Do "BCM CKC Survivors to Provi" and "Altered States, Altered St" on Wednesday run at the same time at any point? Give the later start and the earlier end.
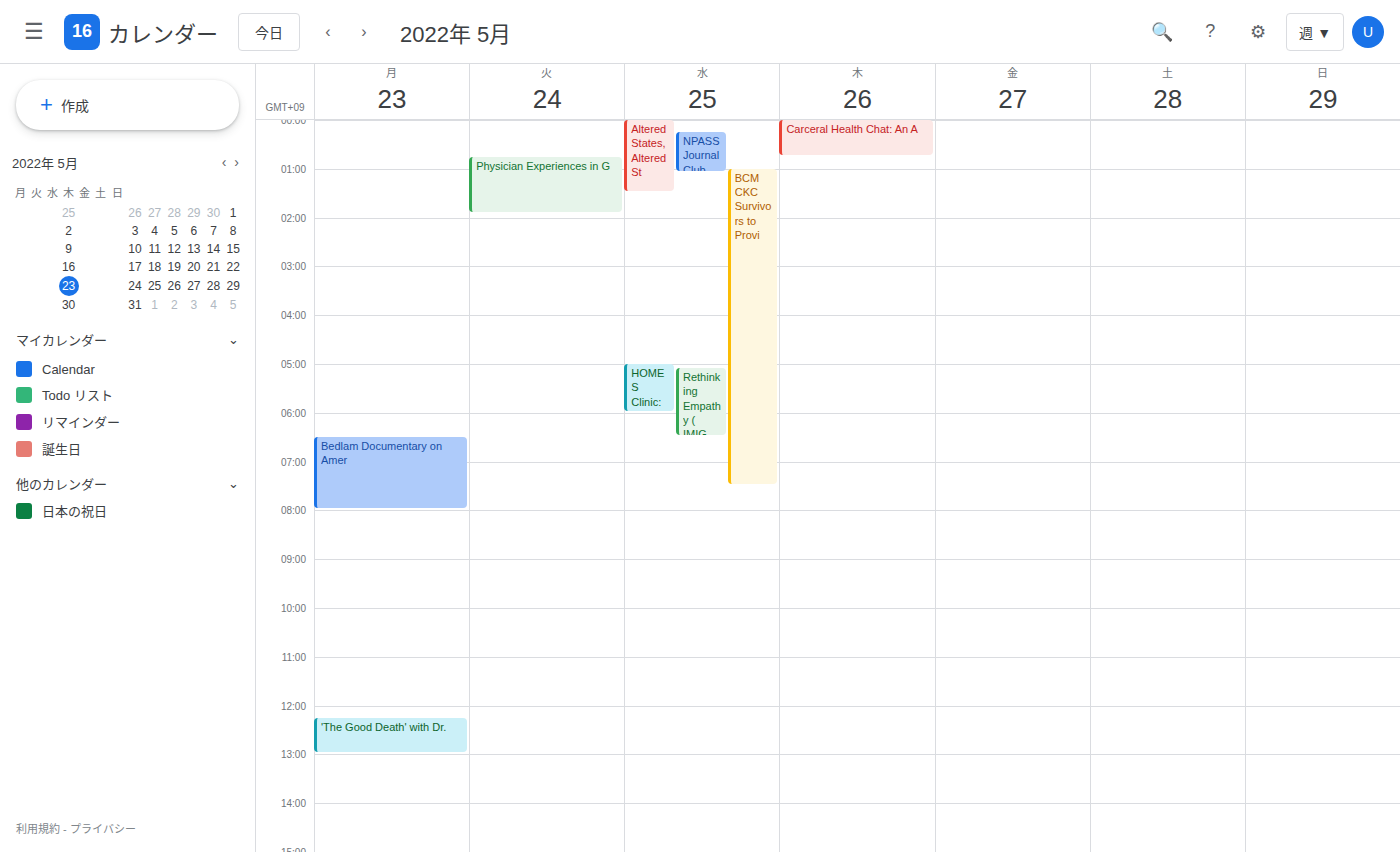
"BCM CKC Survivors to Provi" starts at 1:00 AM, before "Altered States, Altered St" ends at 1:30 AM -- they overlap.